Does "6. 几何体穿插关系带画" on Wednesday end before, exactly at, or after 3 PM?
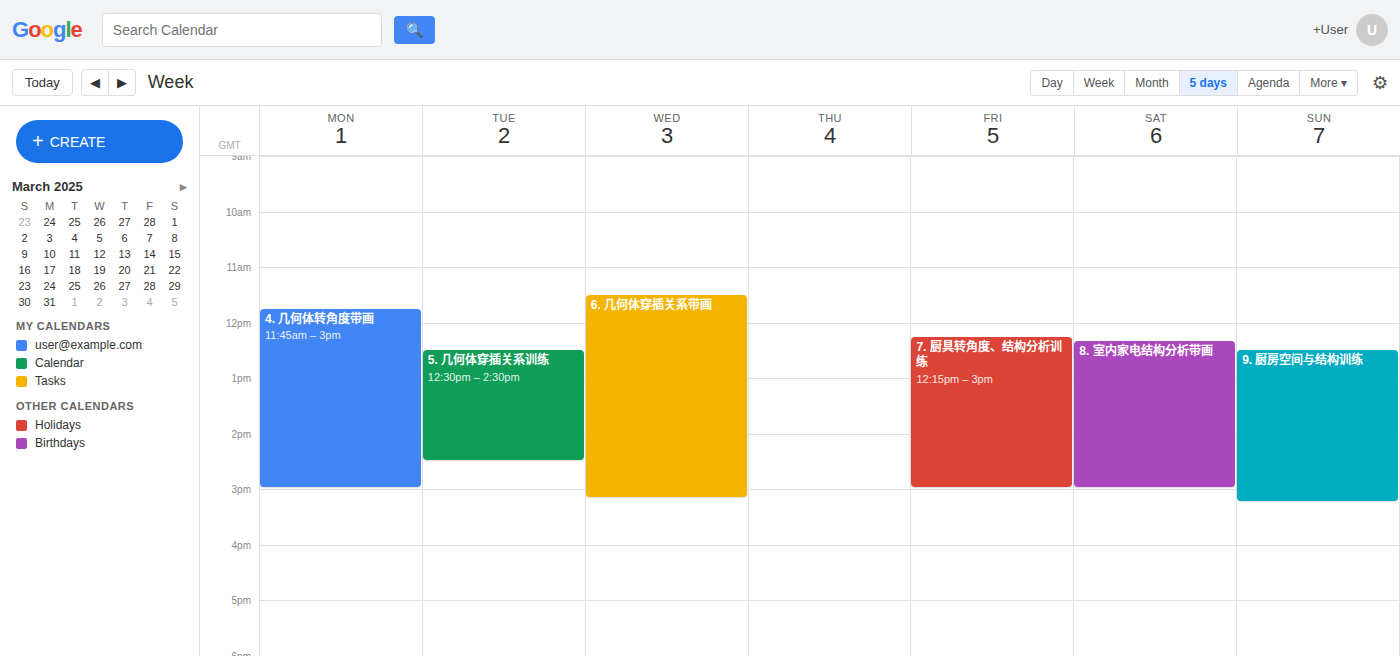
3:10 PM -- after 3 PM, 10 minutes below the 3 PM line.